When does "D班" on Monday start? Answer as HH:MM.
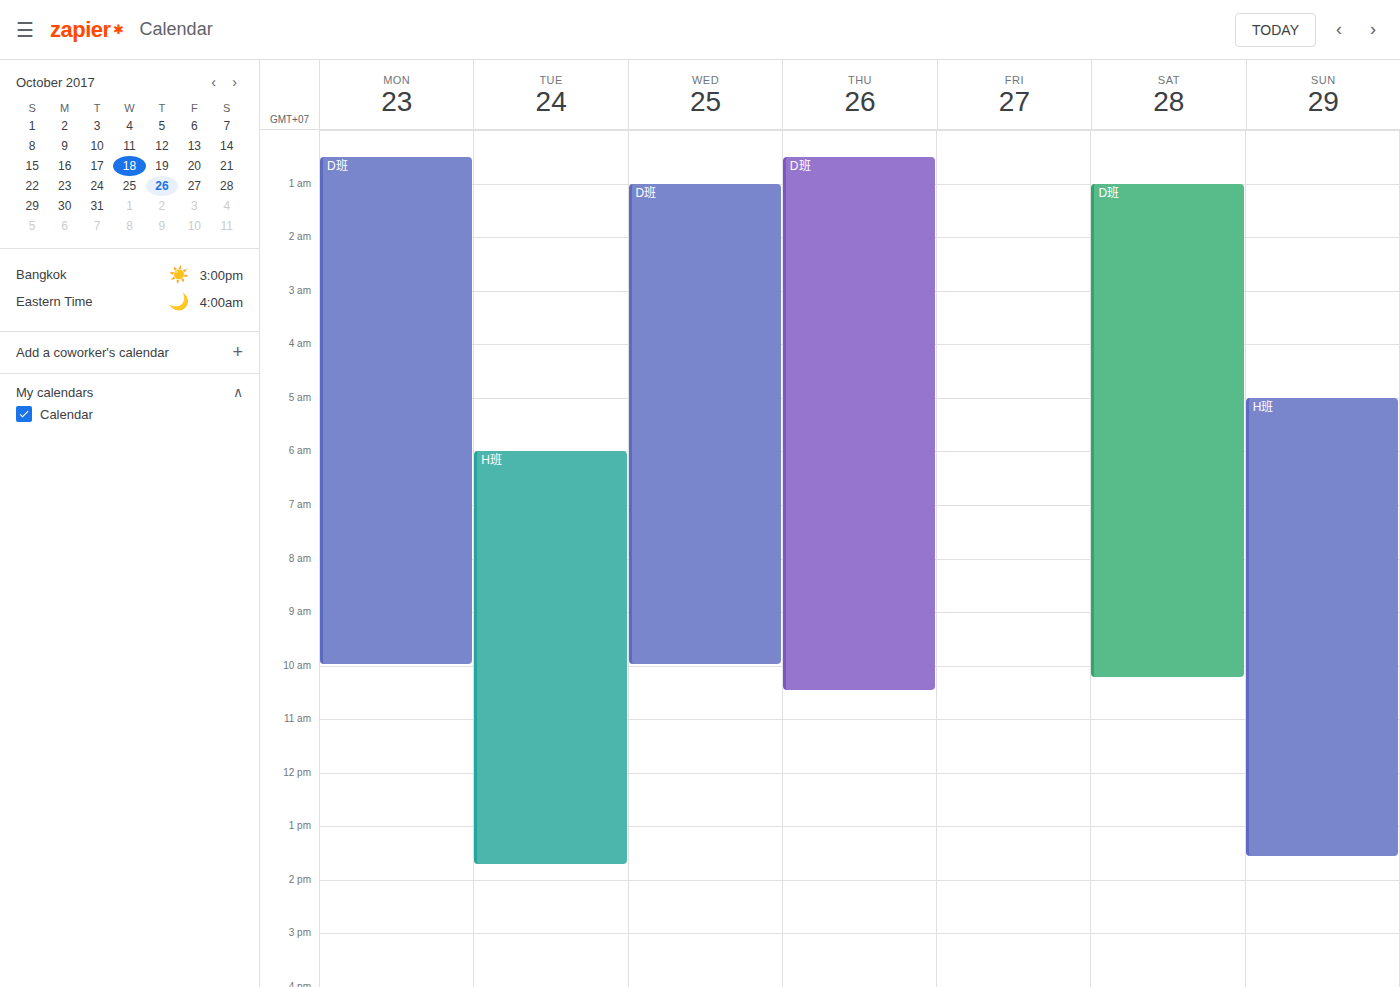
00:30